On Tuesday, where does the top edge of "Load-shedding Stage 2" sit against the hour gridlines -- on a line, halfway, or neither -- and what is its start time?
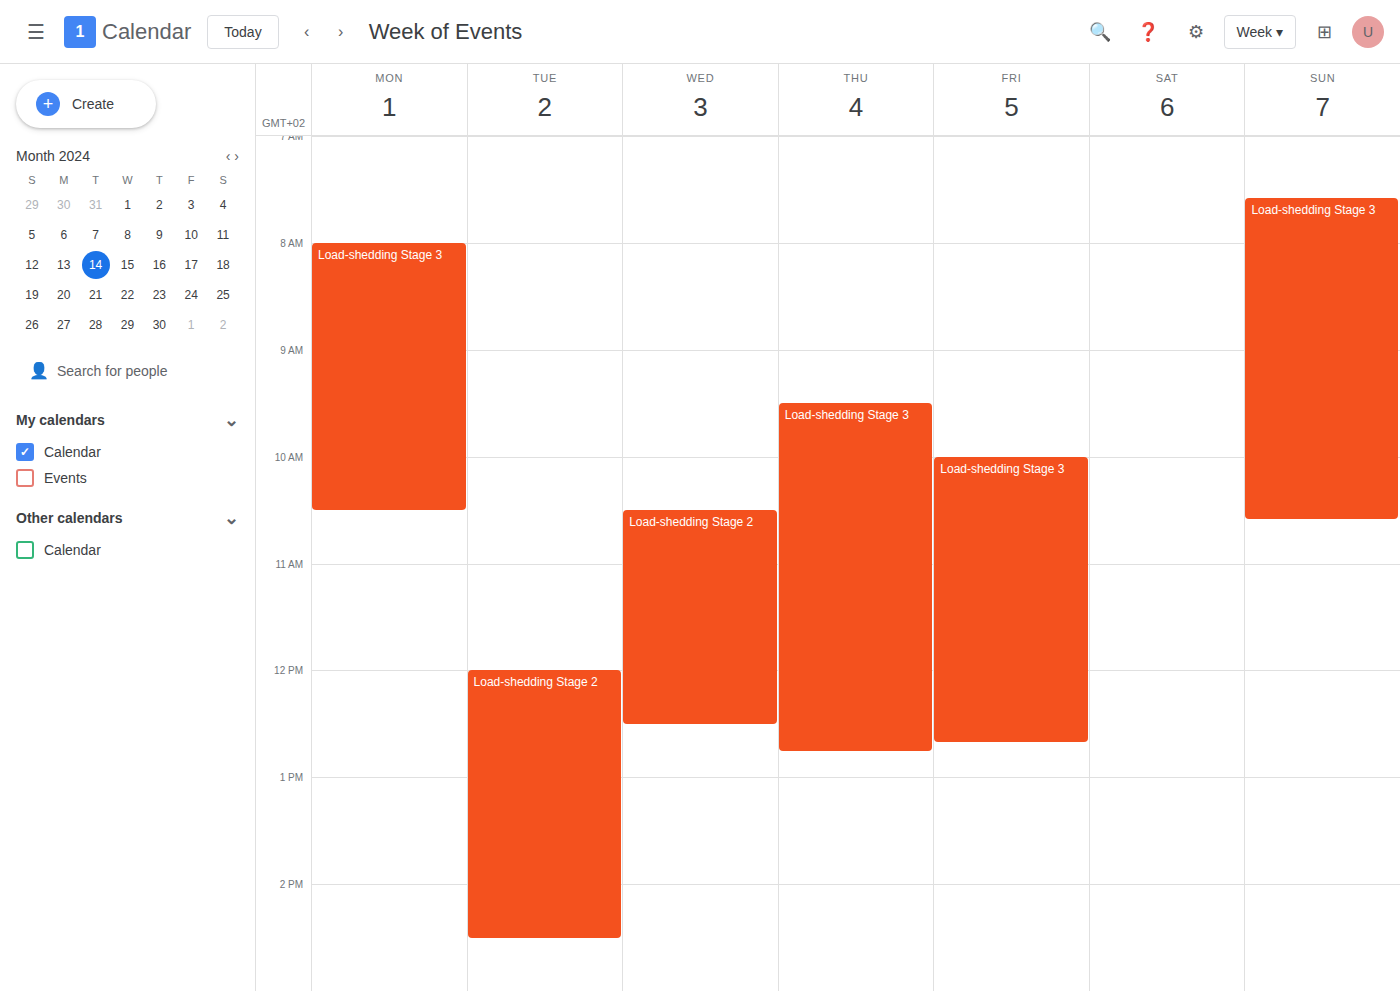
12:00 PM -- exactly on the 12 PM line.